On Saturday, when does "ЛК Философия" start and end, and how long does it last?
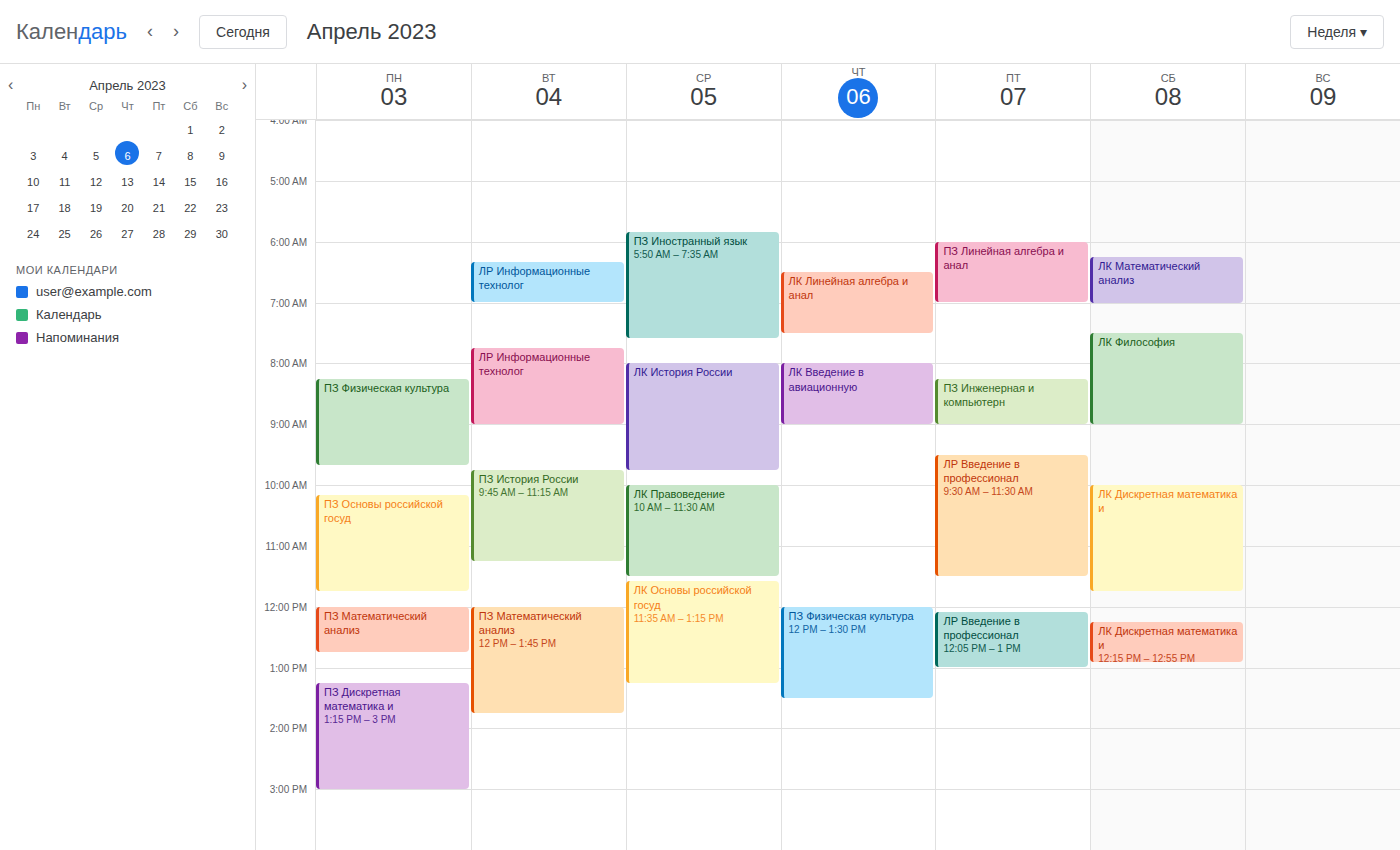
7:30 AM to 9:00 AM, 1 hour 30 minutes